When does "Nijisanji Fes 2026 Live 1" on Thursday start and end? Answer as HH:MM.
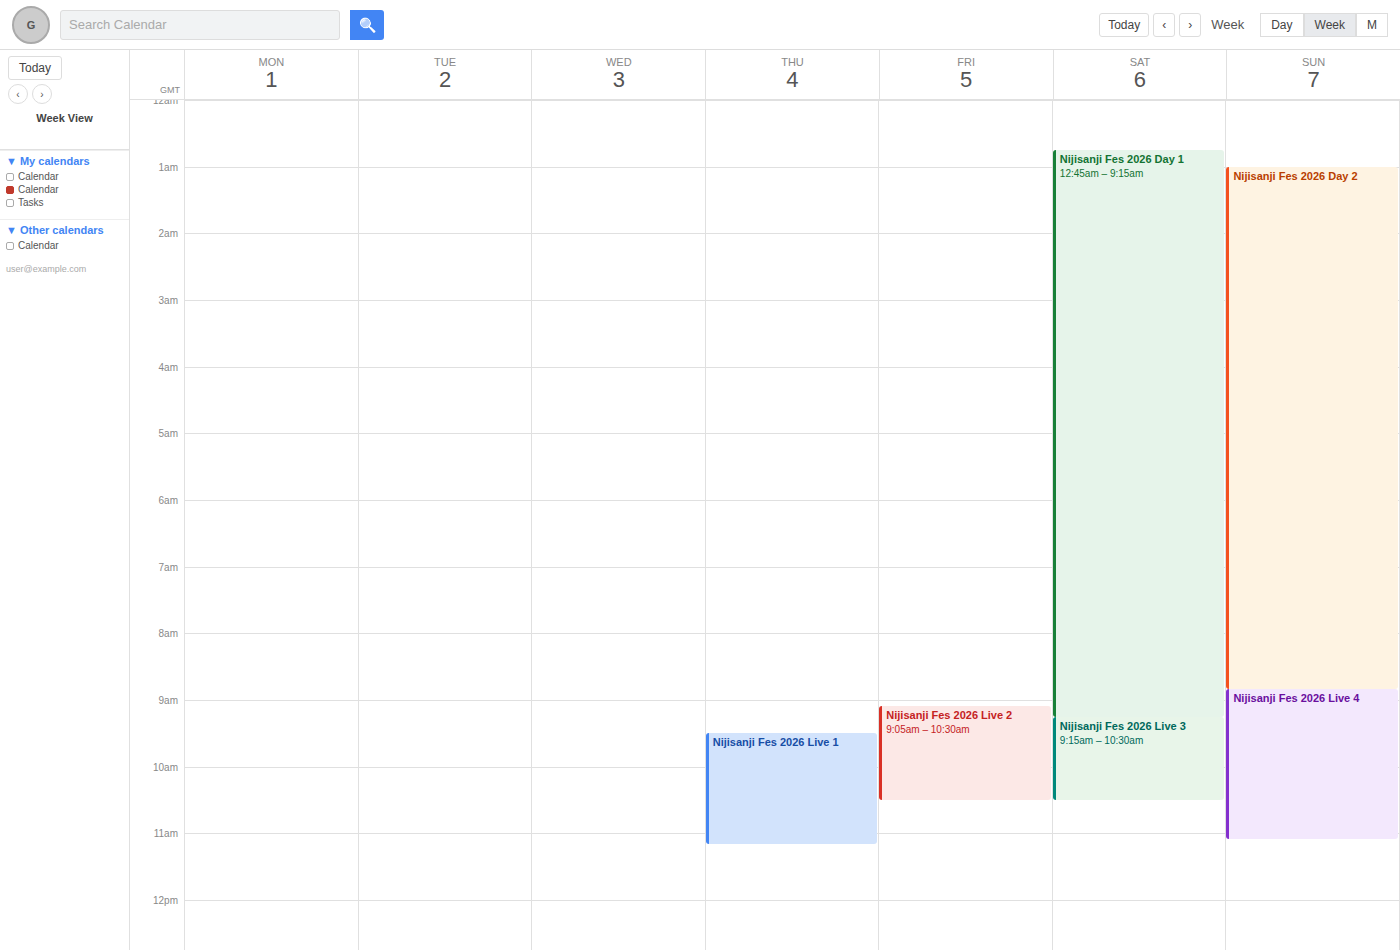
09:30 to 11:10